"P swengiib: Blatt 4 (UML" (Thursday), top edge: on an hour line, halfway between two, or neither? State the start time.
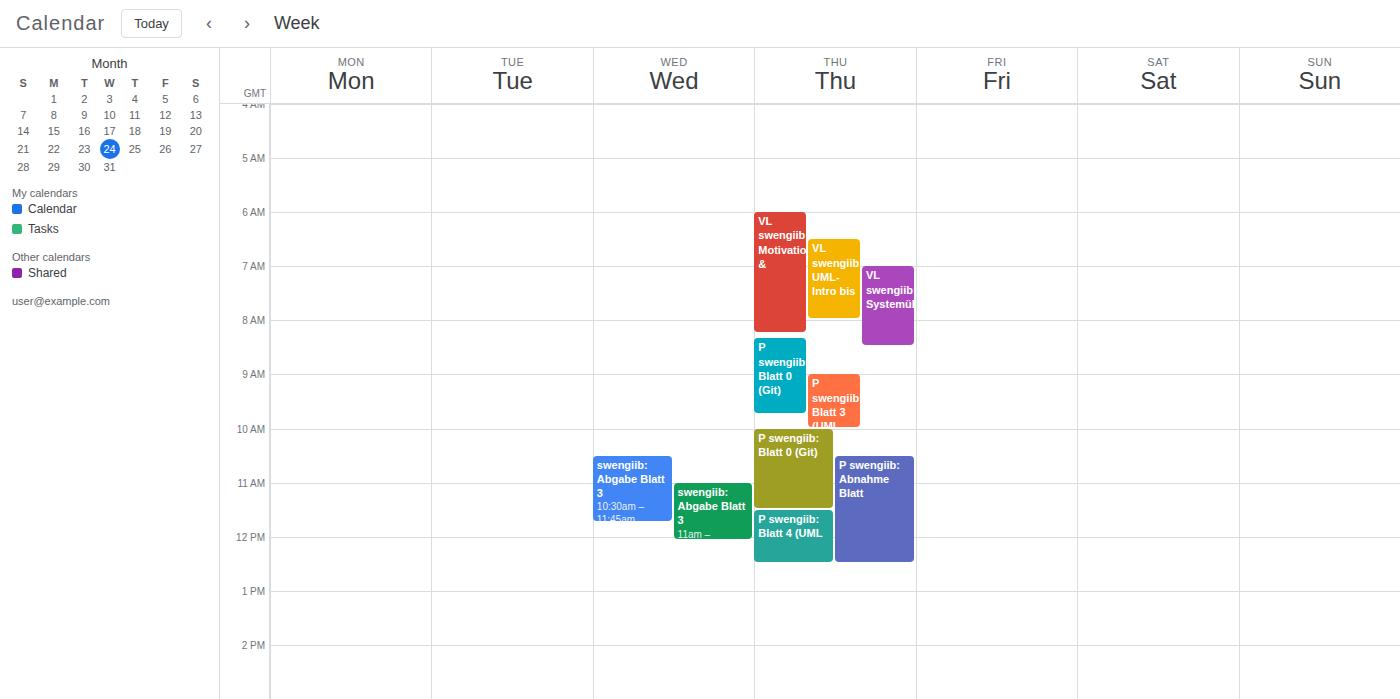
11:30 AM -- halfway between the 11 AM and 12 PM lines.